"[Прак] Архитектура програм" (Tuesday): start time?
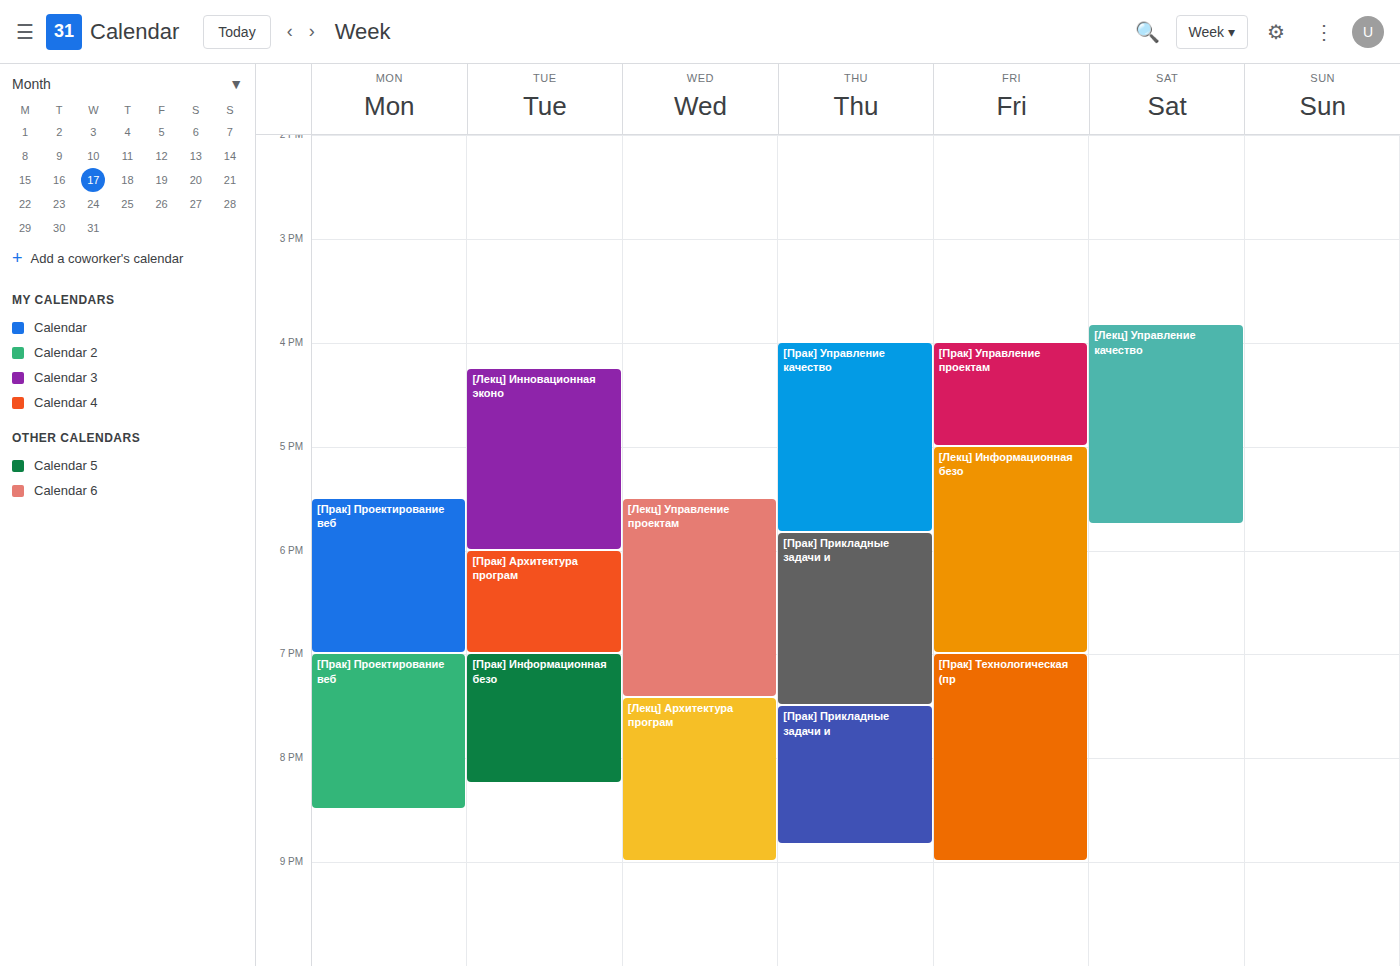
6:00 PM